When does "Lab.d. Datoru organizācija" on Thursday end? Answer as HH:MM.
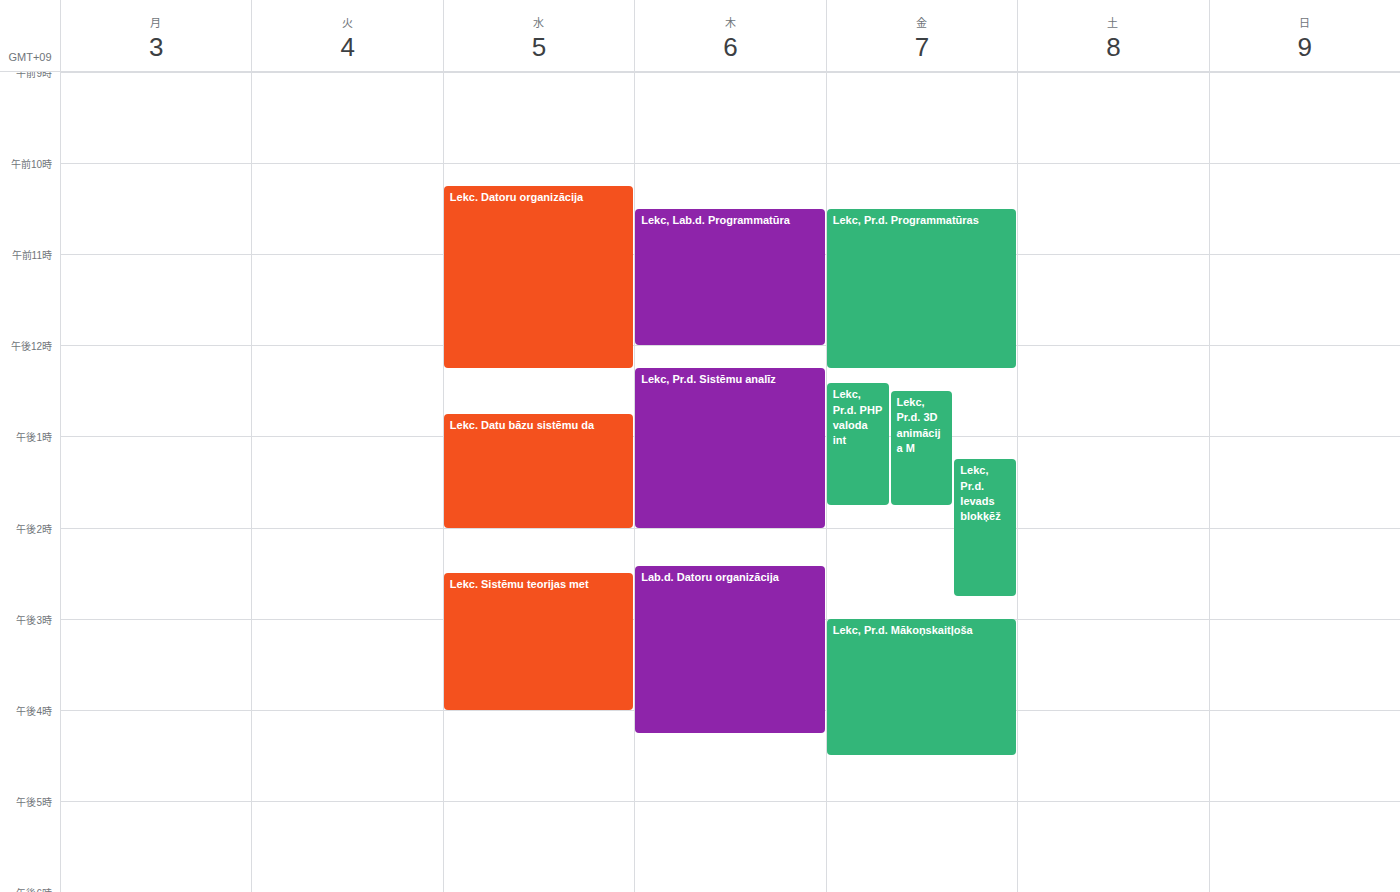
16:15